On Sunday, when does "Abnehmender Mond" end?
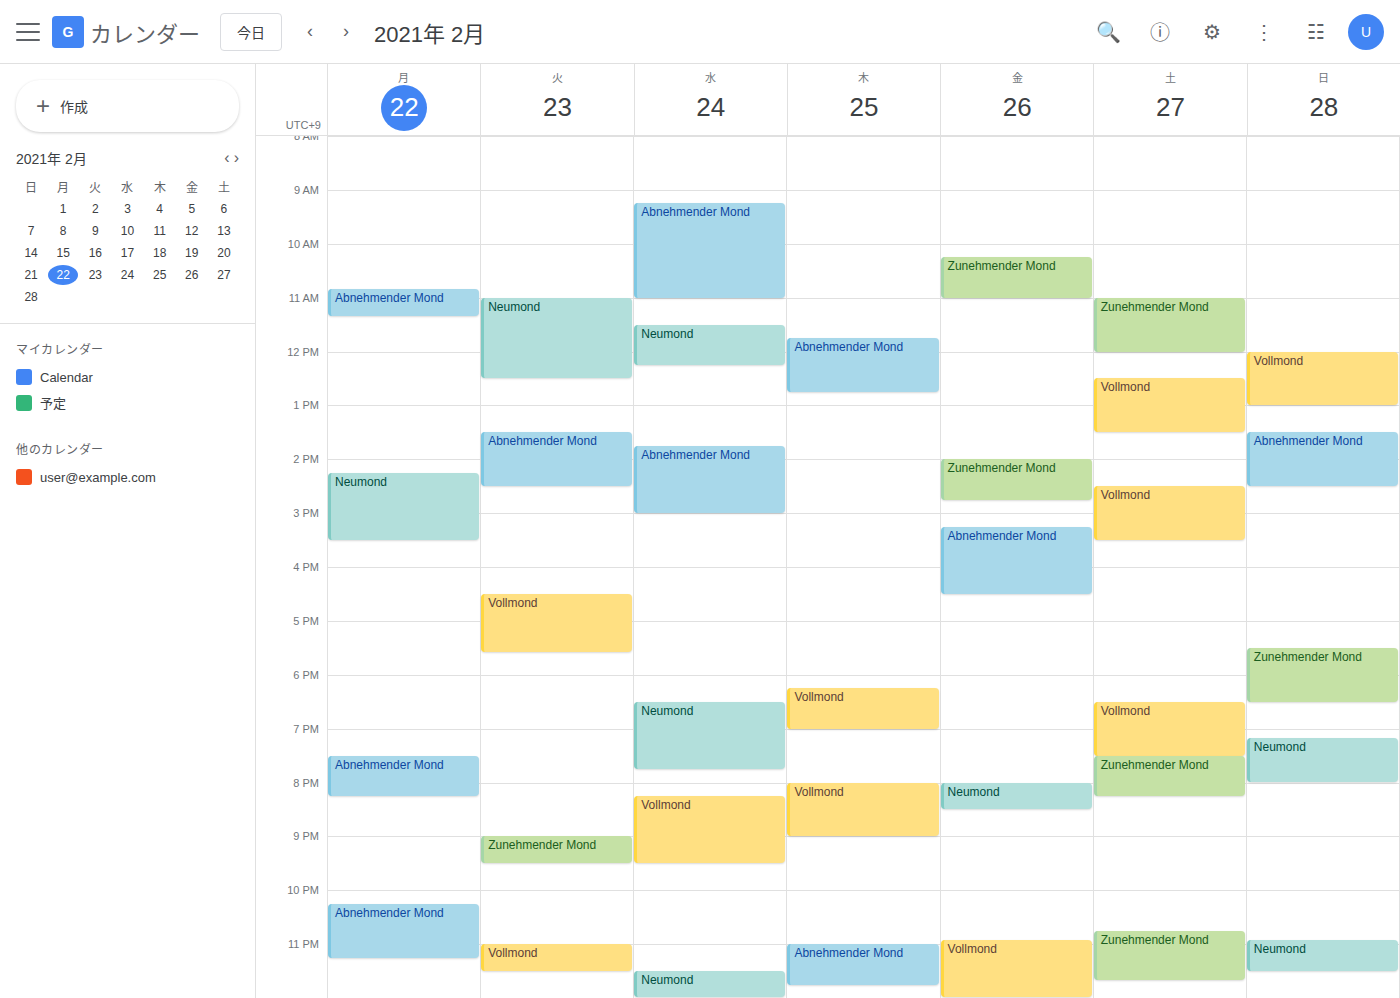
2:30 PM